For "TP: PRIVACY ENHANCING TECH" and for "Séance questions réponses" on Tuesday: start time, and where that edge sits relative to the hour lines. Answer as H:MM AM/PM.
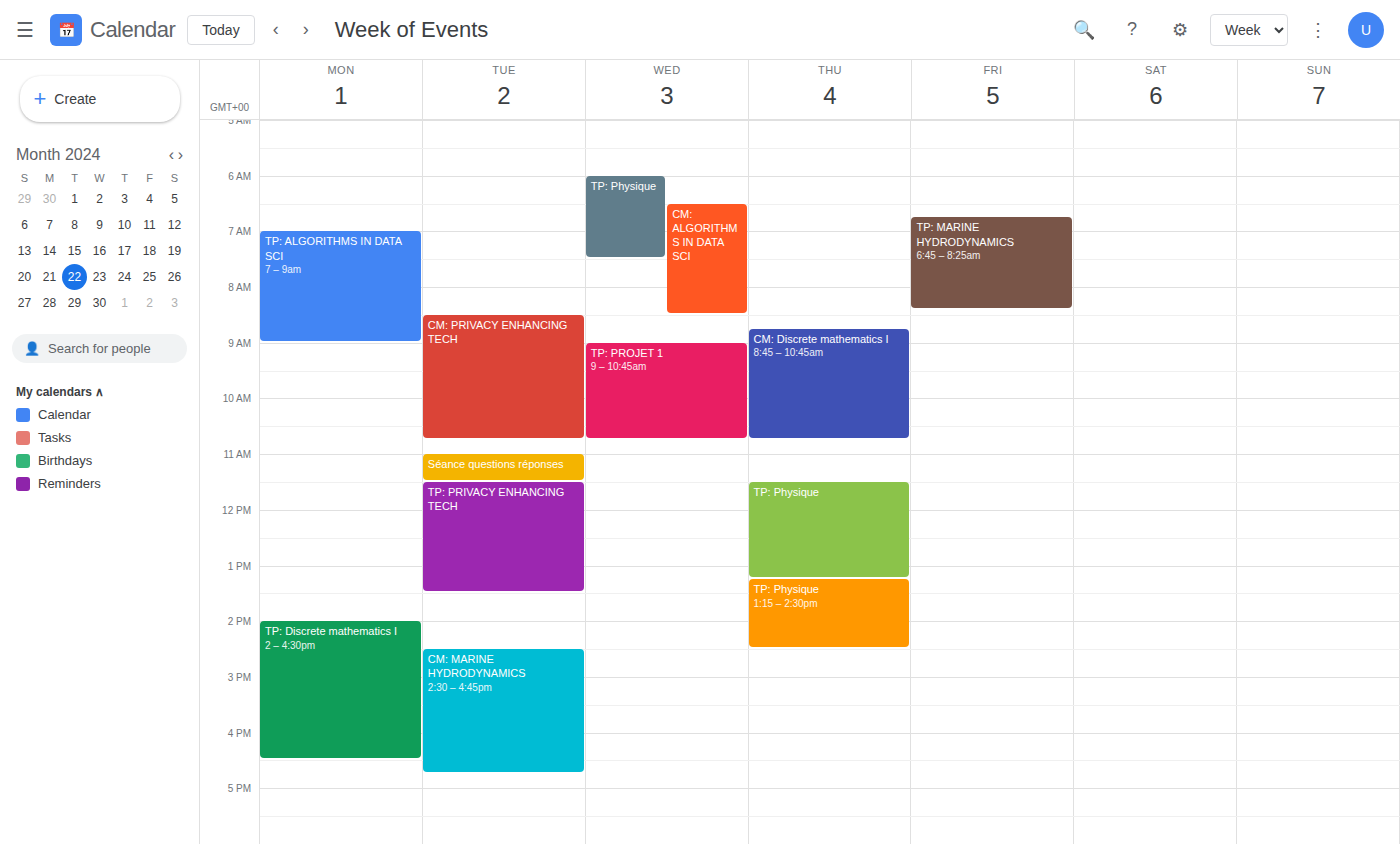
"TP: PRIVACY ENHANCING TECH": 11:30 AM, halfway between the 11 AM and 12 PM lines. "Séance questions réponses": 11:00 AM, exactly on the 11 AM line.